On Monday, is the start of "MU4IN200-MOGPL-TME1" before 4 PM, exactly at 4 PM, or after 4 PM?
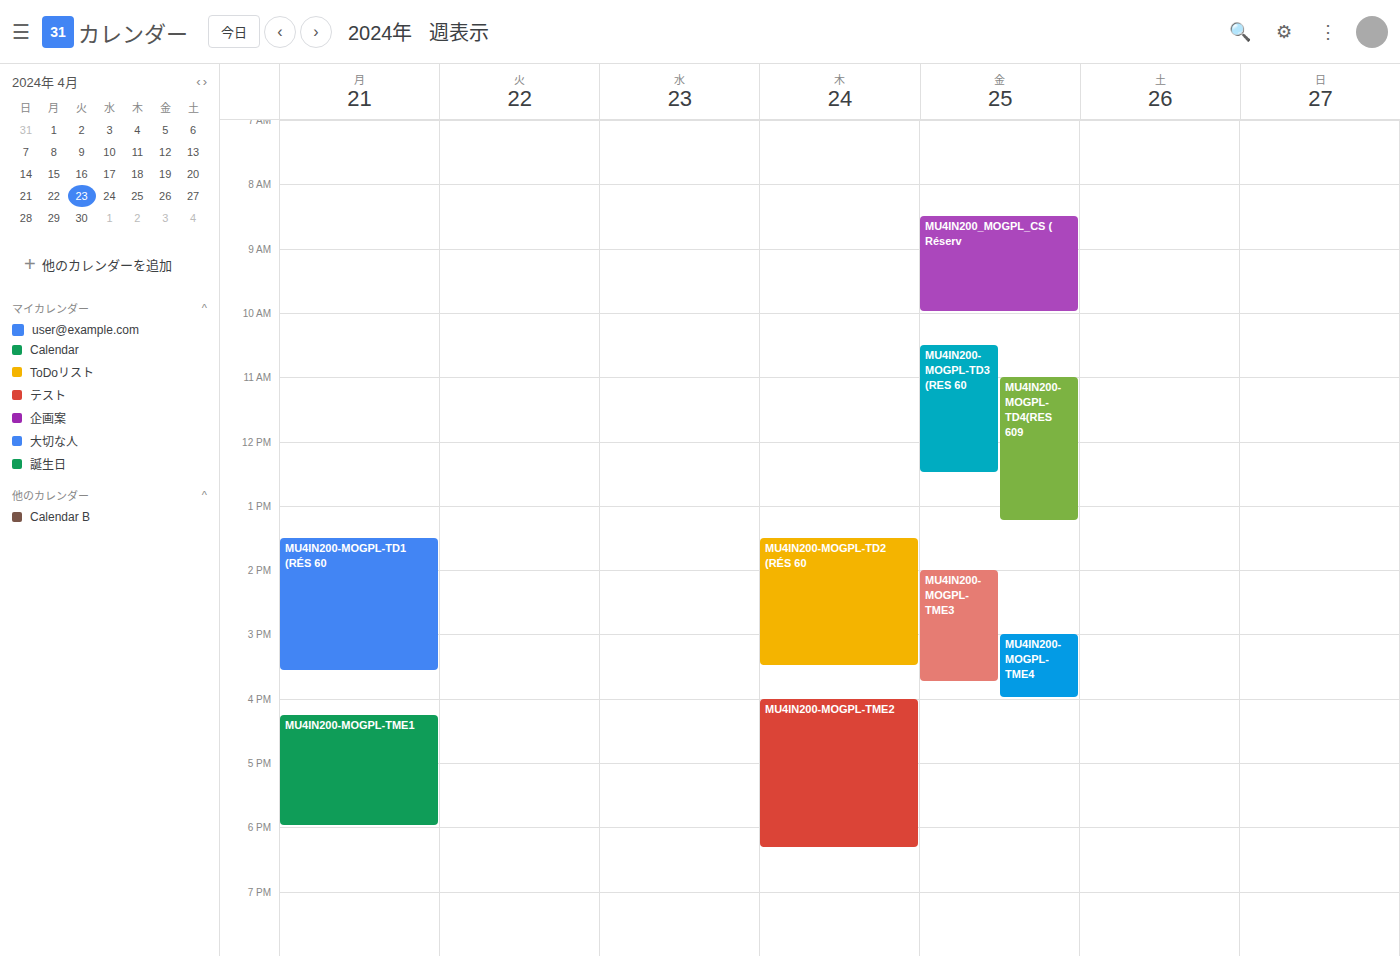
4:15 PM -- after 4 PM, 15 minutes below the 4 PM line.